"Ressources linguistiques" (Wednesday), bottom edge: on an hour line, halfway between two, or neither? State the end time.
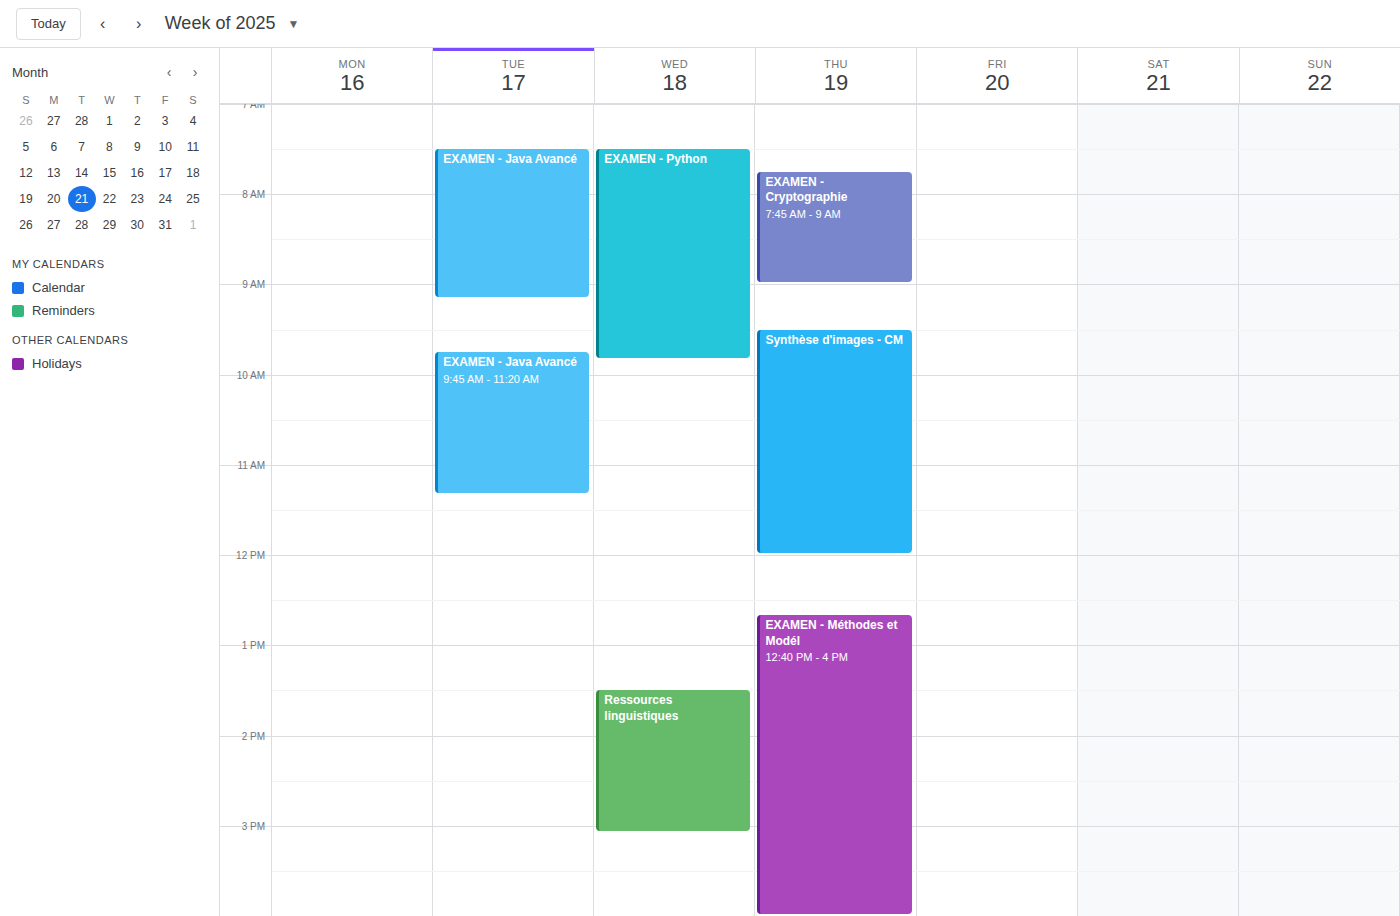
3:05 PM -- neither: 5 minutes below the 3 PM line and 55 minutes above the 4 PM line.